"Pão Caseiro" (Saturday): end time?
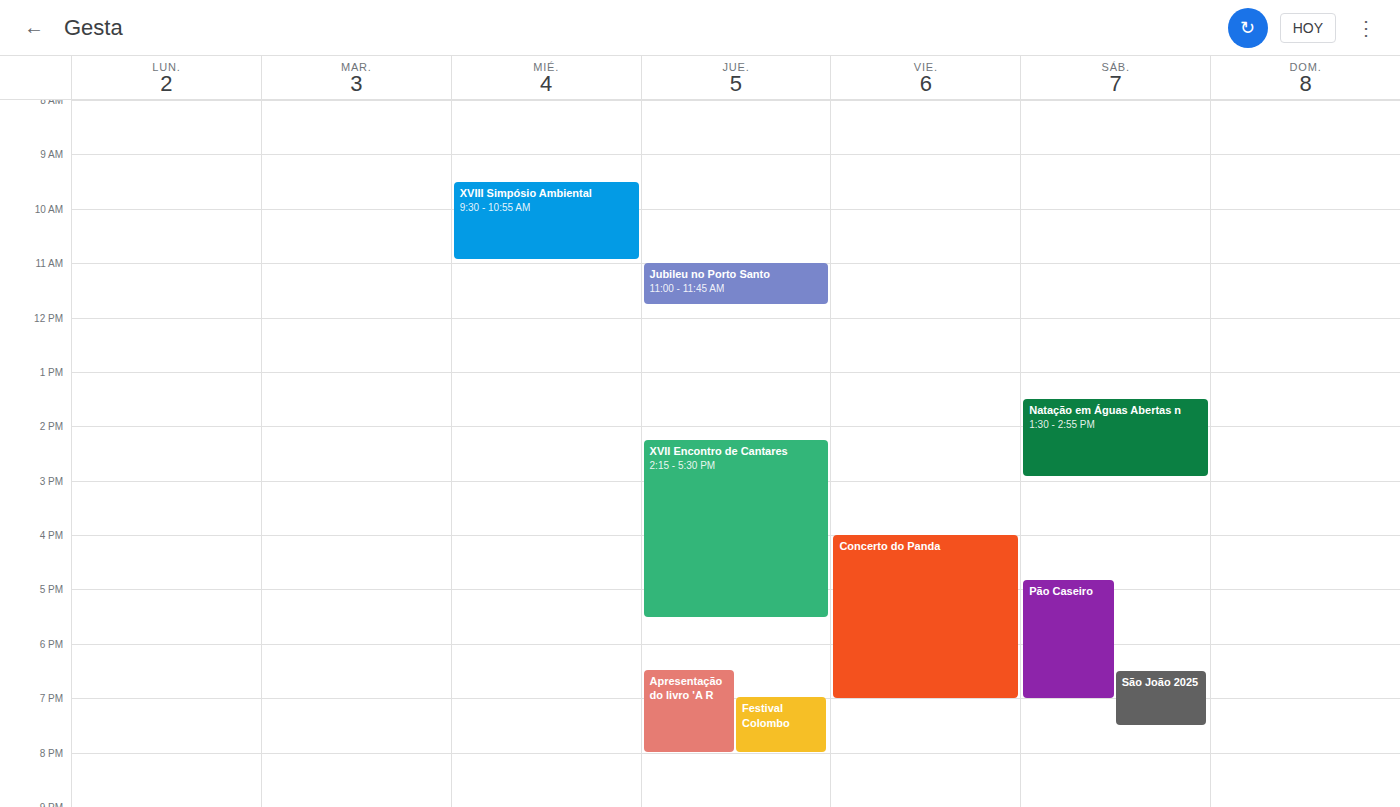
7:00 PM